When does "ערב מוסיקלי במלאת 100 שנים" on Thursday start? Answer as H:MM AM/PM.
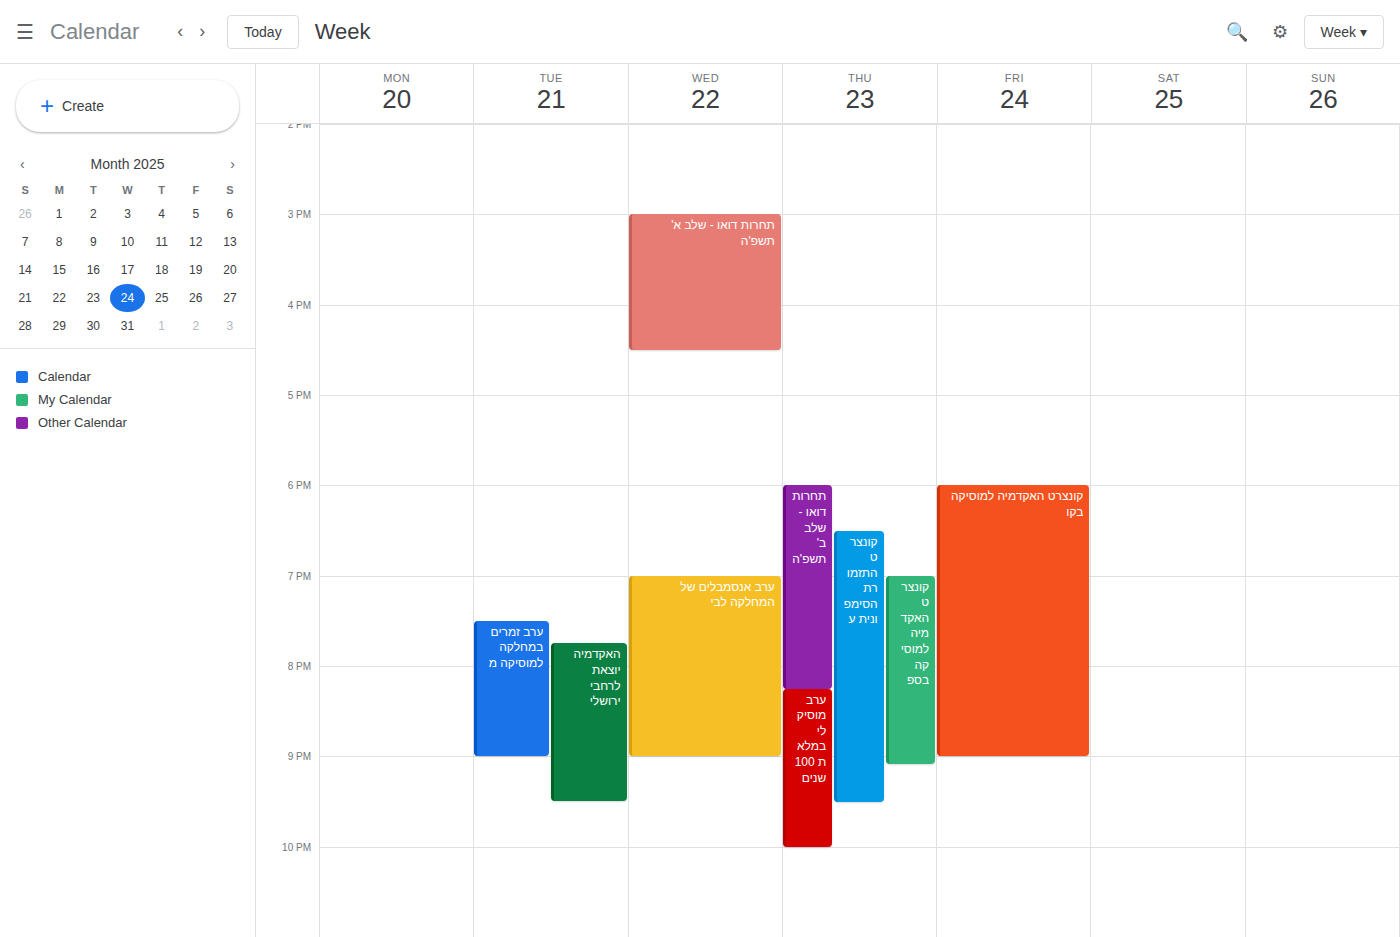
8:15 PM